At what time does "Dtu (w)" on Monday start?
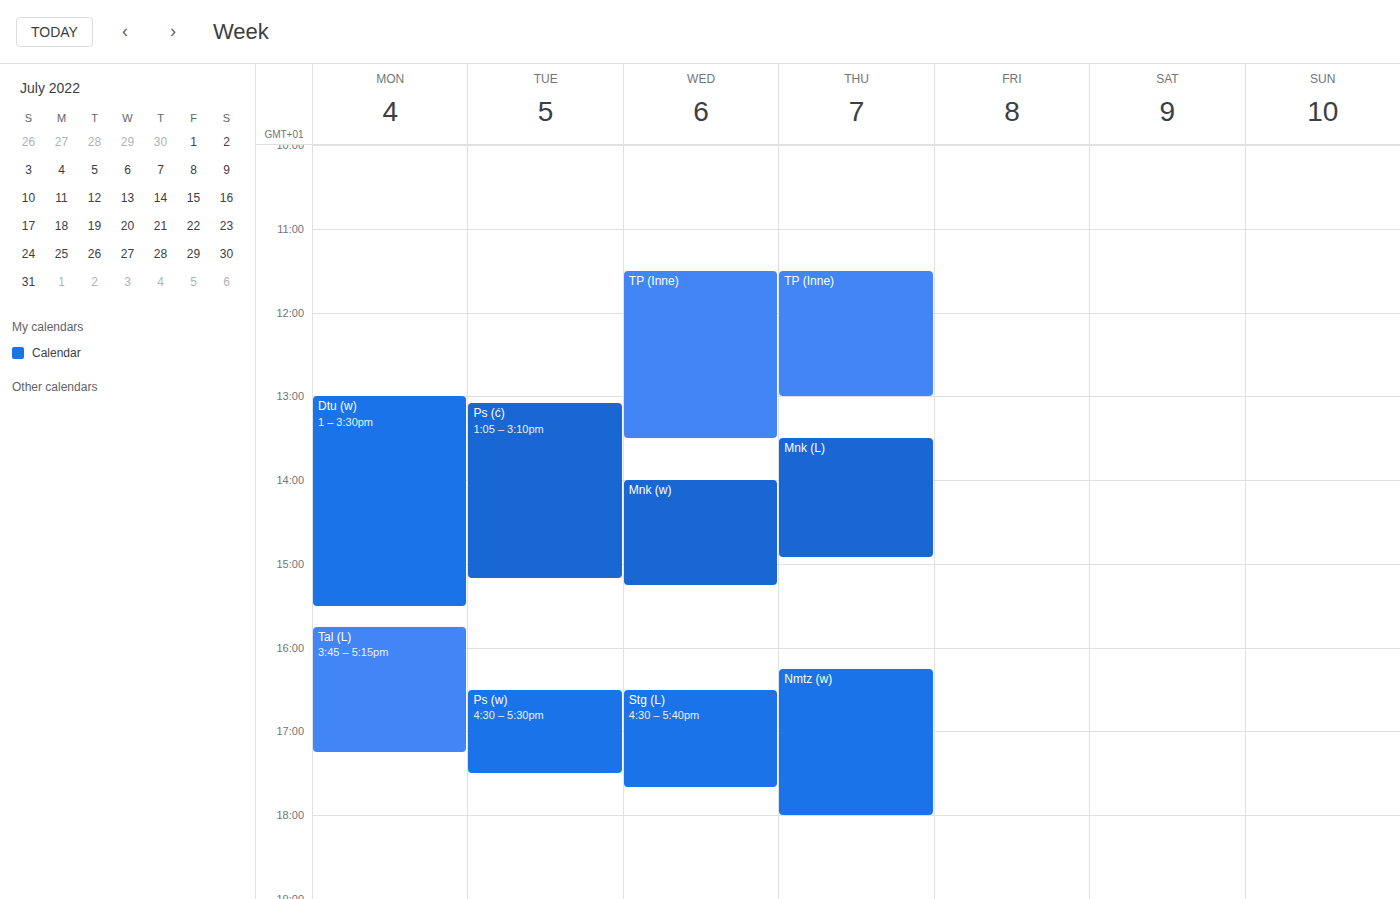
1:00 PM